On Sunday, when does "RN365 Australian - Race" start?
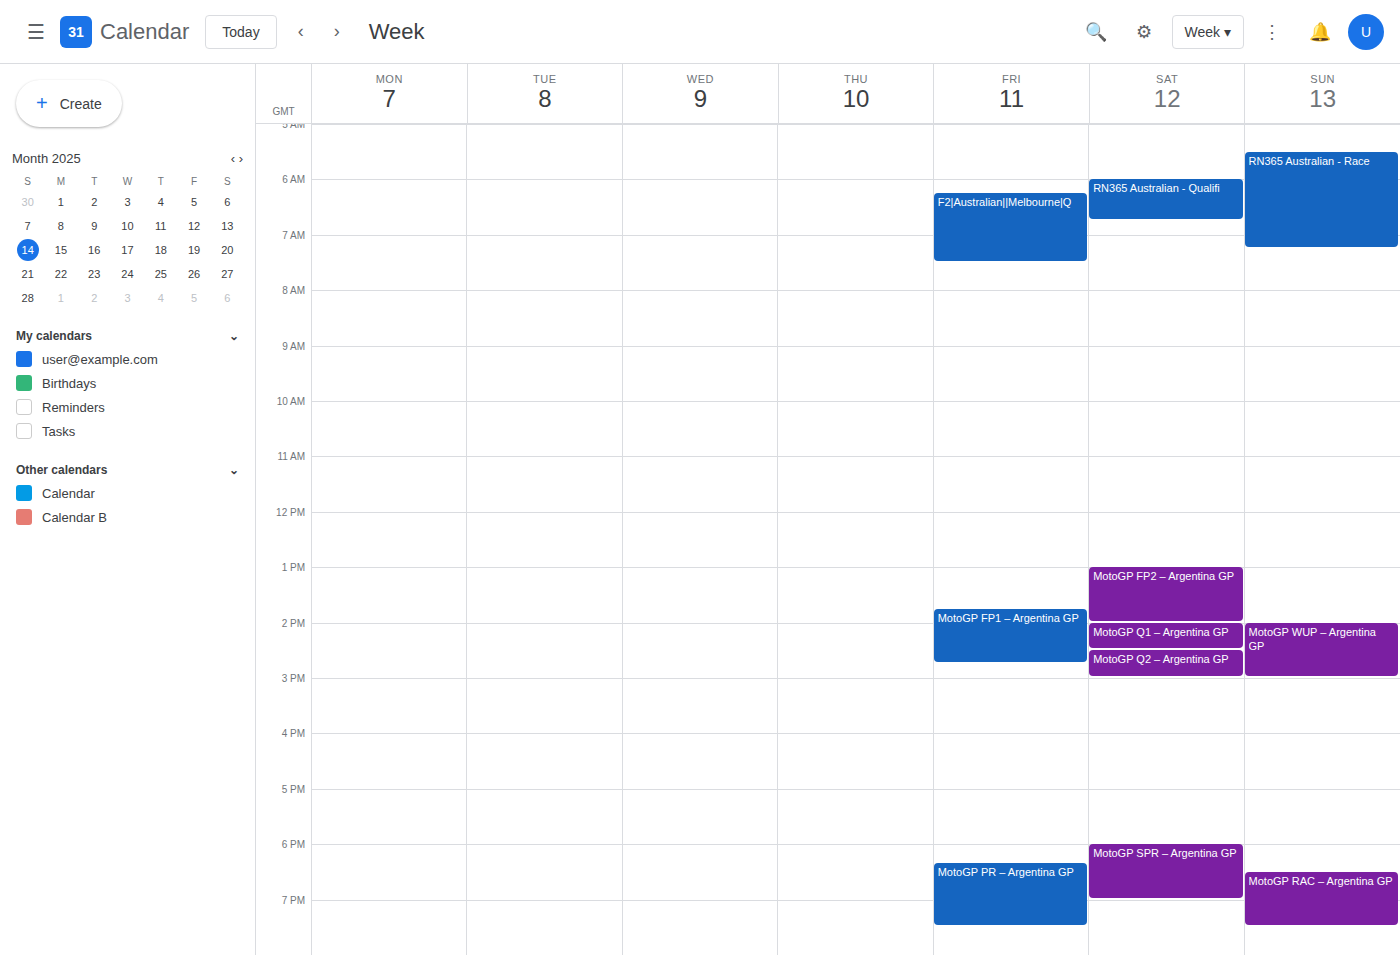
5:30 AM